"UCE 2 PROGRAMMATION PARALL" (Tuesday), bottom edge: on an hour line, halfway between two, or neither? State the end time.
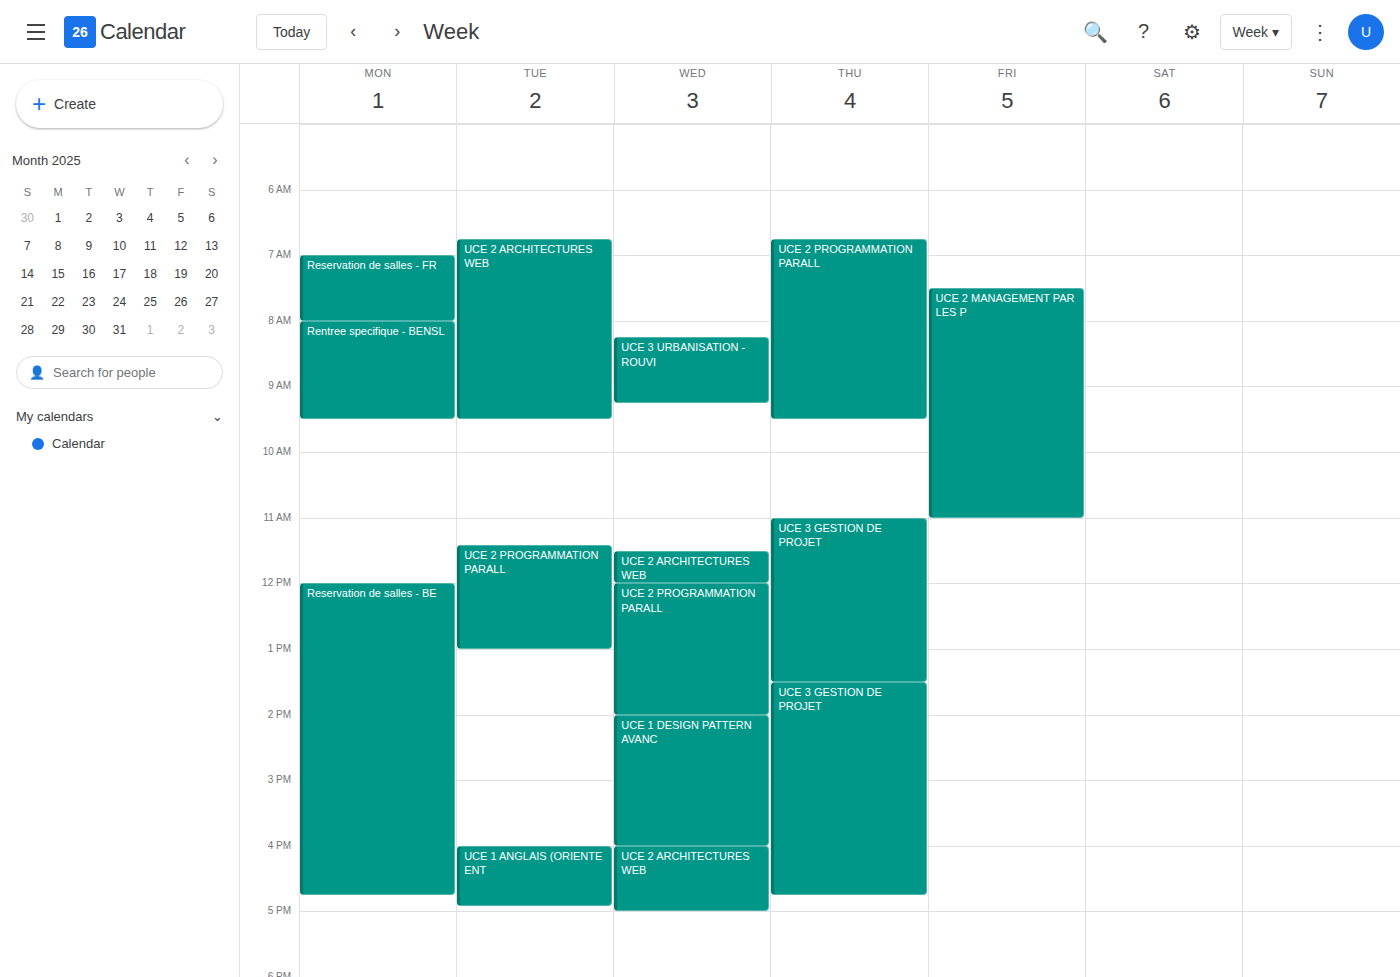
1:00 PM -- exactly on the 1 PM line.